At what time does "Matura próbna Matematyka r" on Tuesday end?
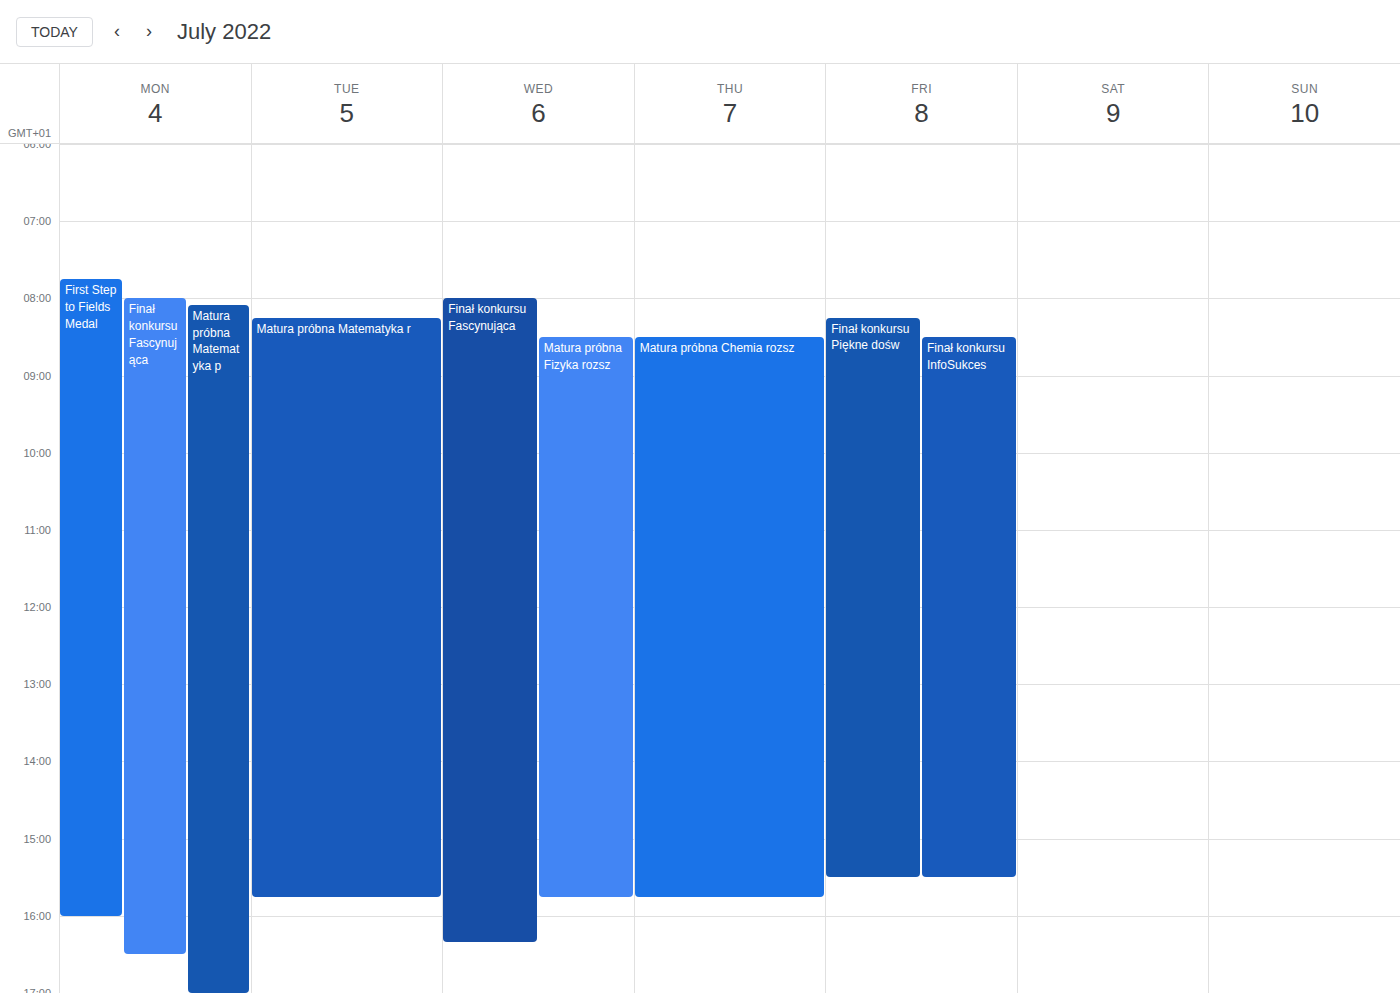
3:45 PM